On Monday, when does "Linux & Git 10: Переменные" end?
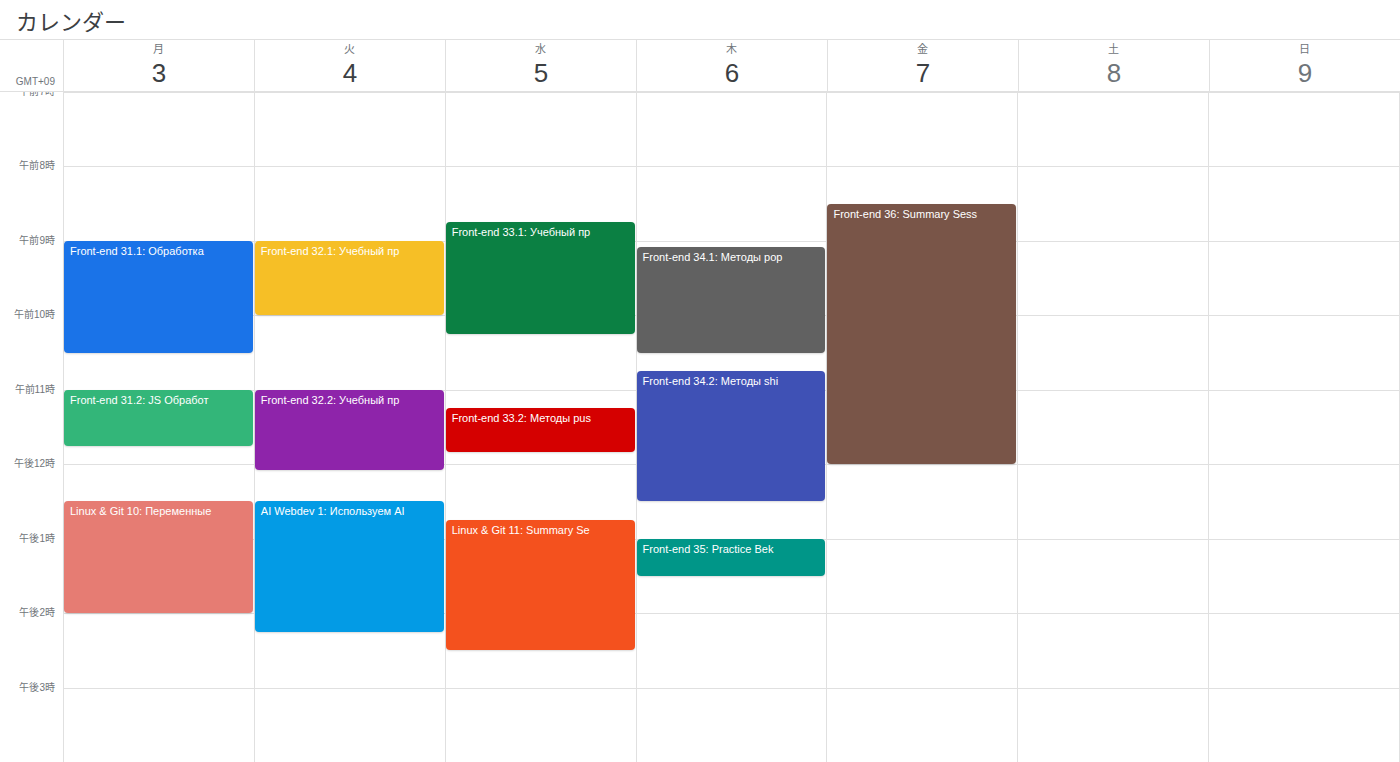
2:00 PM